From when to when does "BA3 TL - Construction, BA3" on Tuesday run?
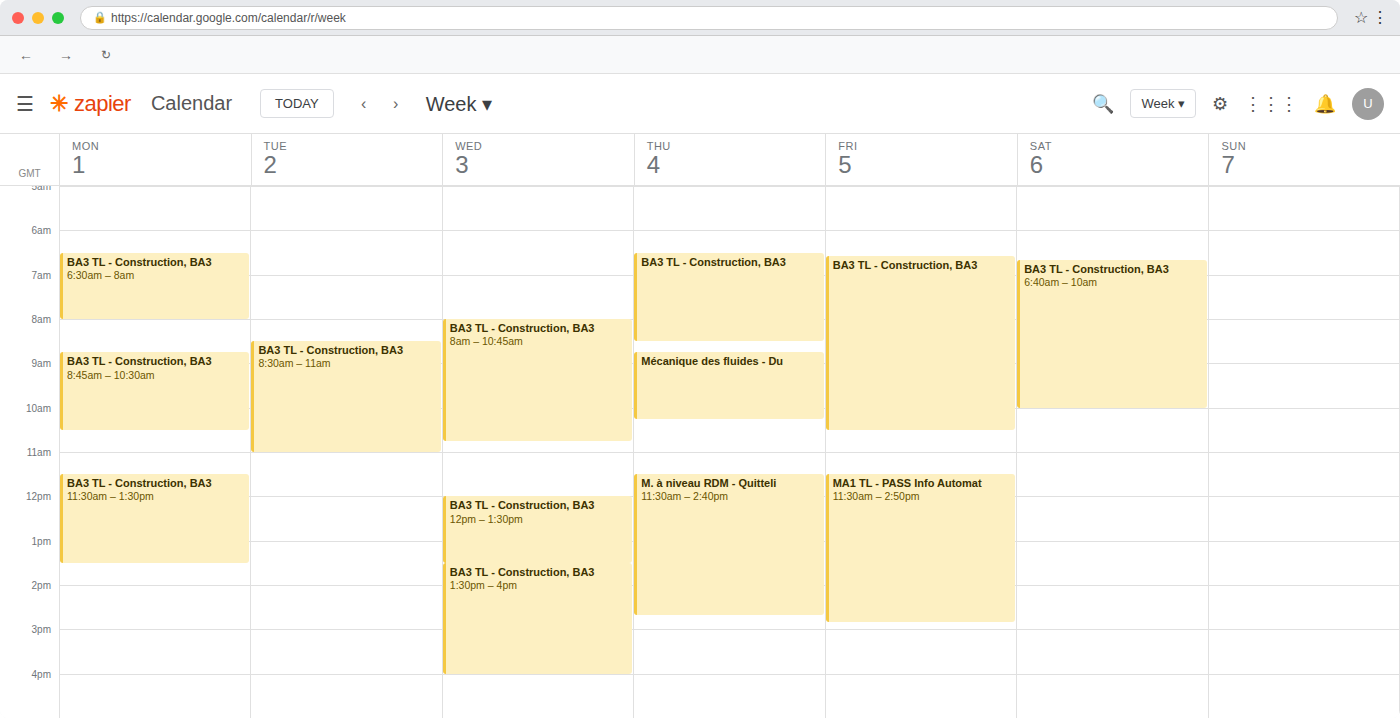
8:30 AM to 11:00 AM